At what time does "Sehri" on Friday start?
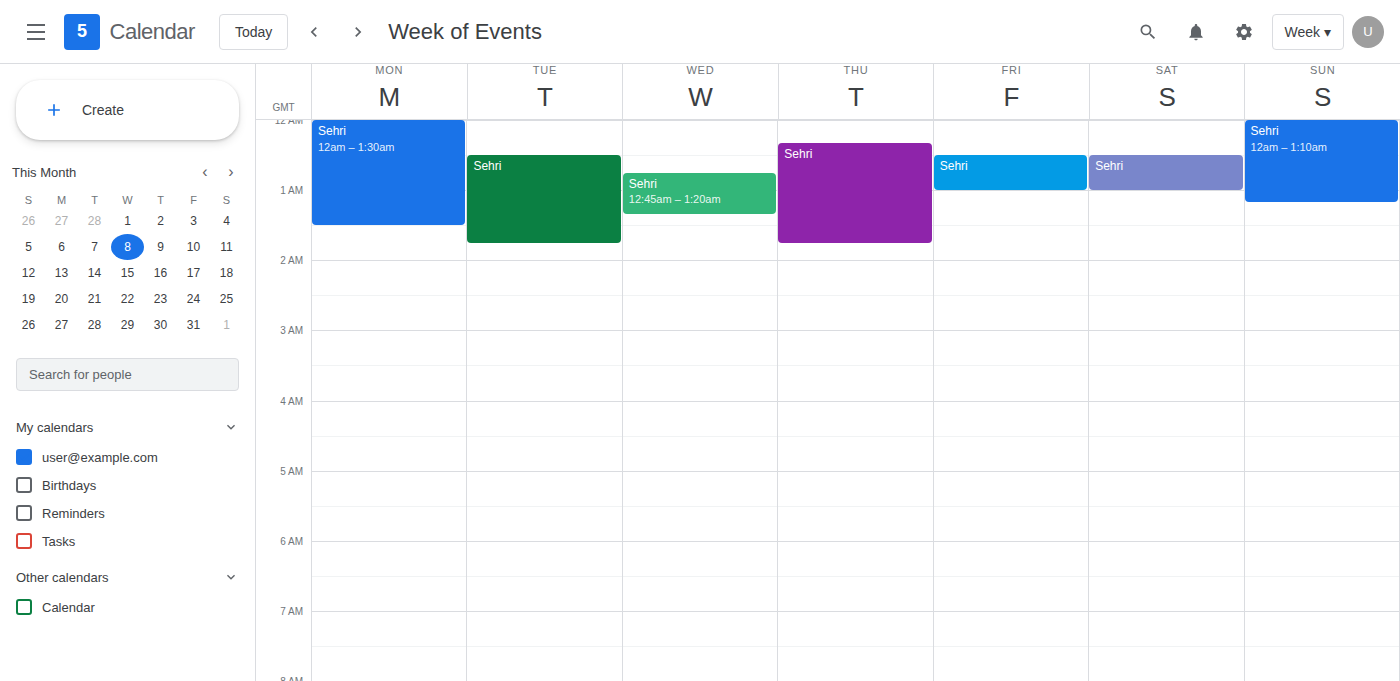
12:30 AM